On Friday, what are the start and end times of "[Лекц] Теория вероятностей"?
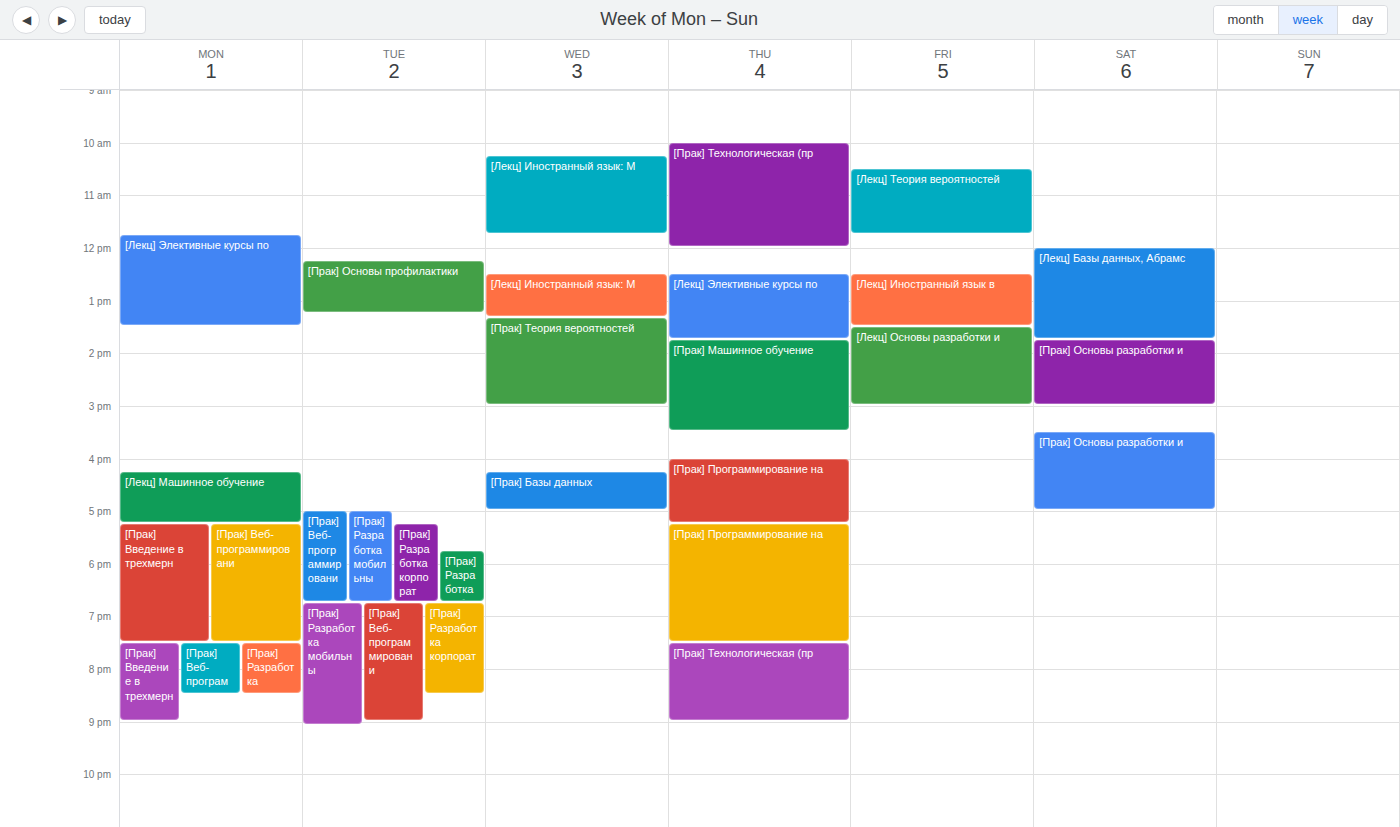
10:30 AM to 11:45 AM